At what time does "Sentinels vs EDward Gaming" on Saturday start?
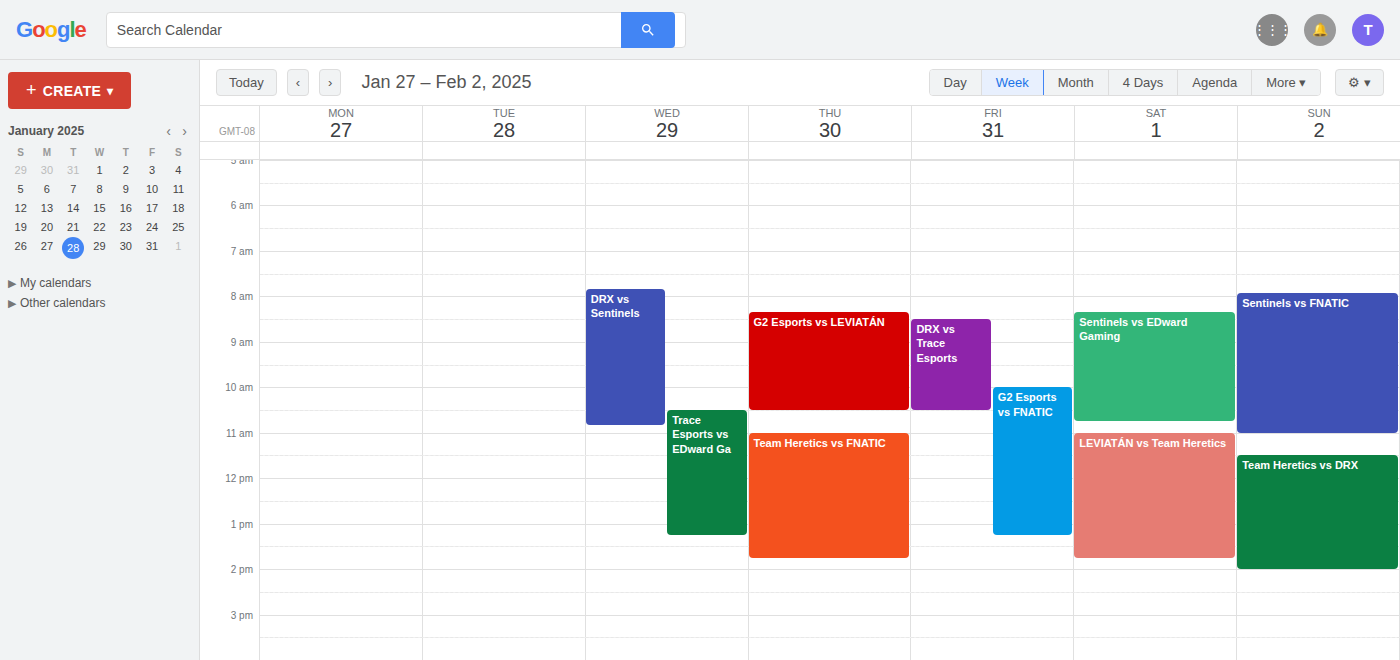
8:20 AM